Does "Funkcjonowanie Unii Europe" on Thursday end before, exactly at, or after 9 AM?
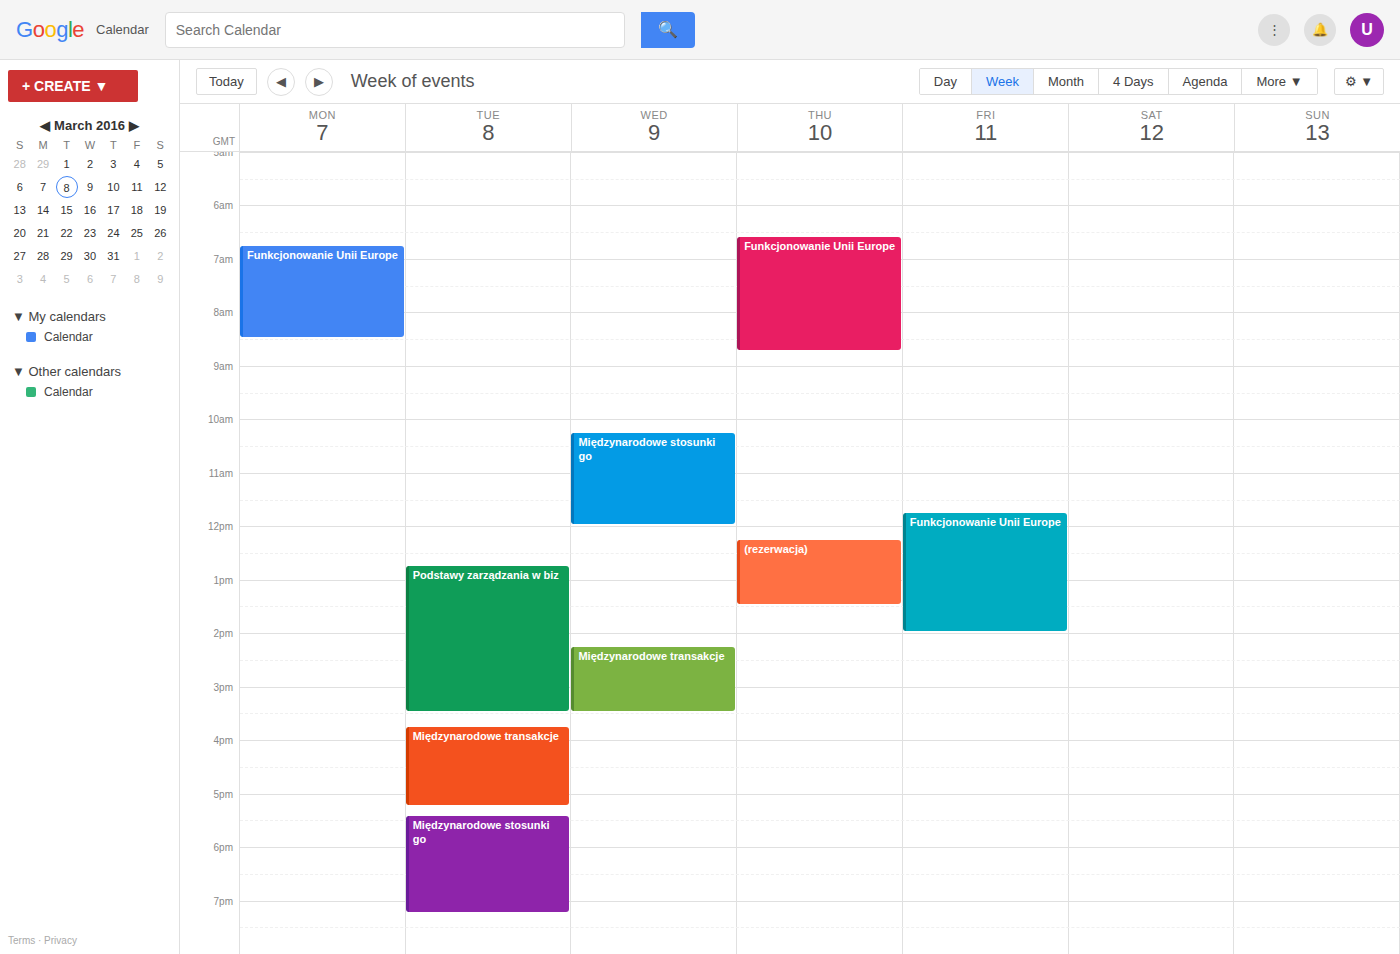
8:45 AM -- before 9 AM, 15 minutes above the 9 AM line.